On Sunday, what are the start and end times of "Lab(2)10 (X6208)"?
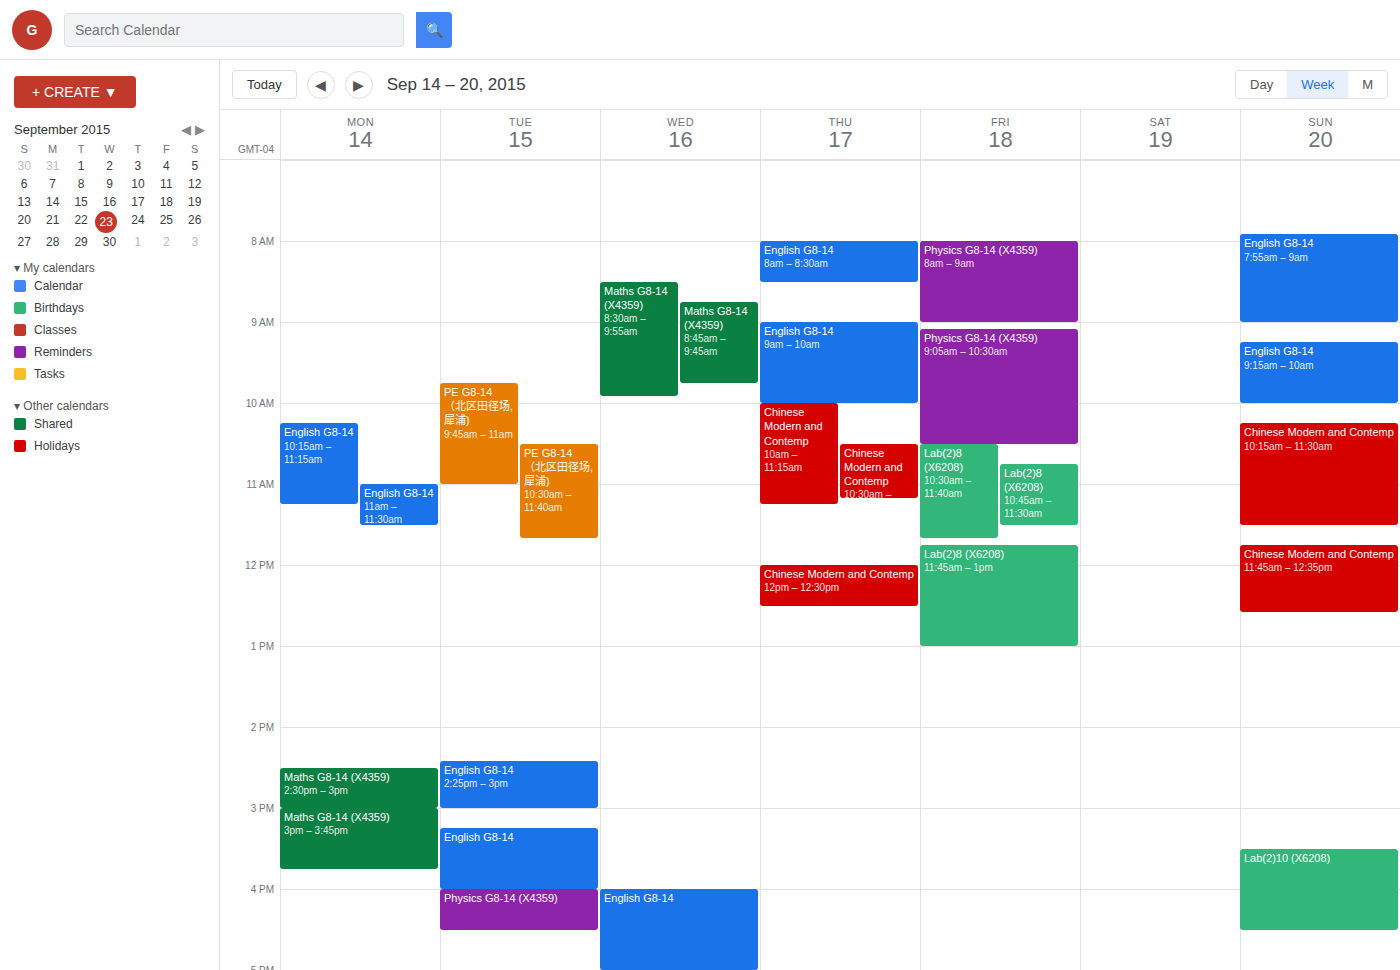
3:30 PM to 4:30 PM